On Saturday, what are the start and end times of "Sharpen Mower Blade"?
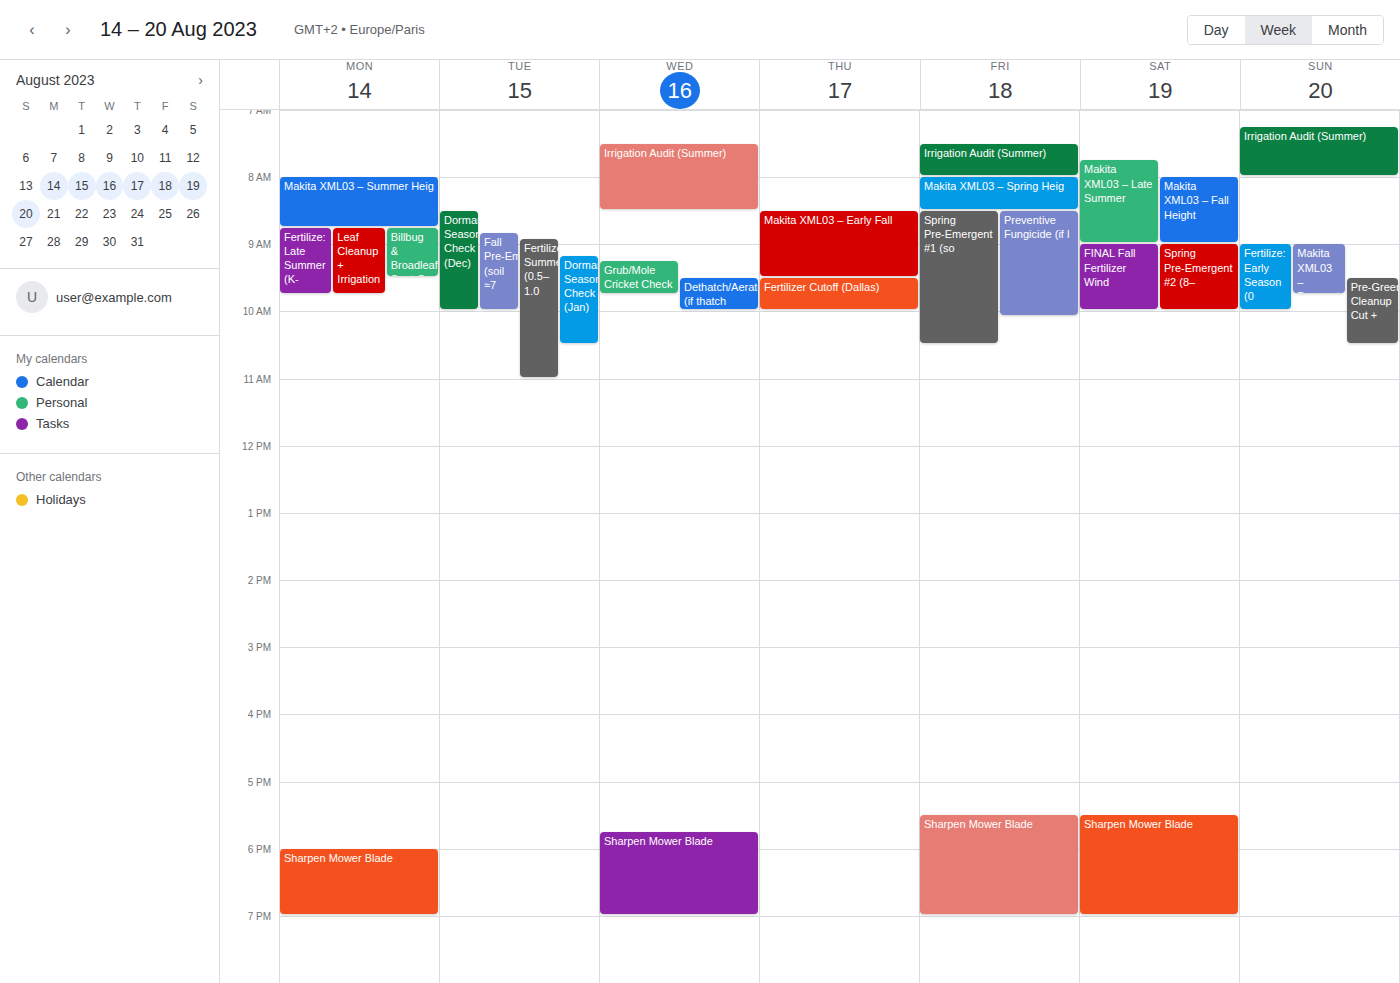
5:30 PM to 7:00 PM